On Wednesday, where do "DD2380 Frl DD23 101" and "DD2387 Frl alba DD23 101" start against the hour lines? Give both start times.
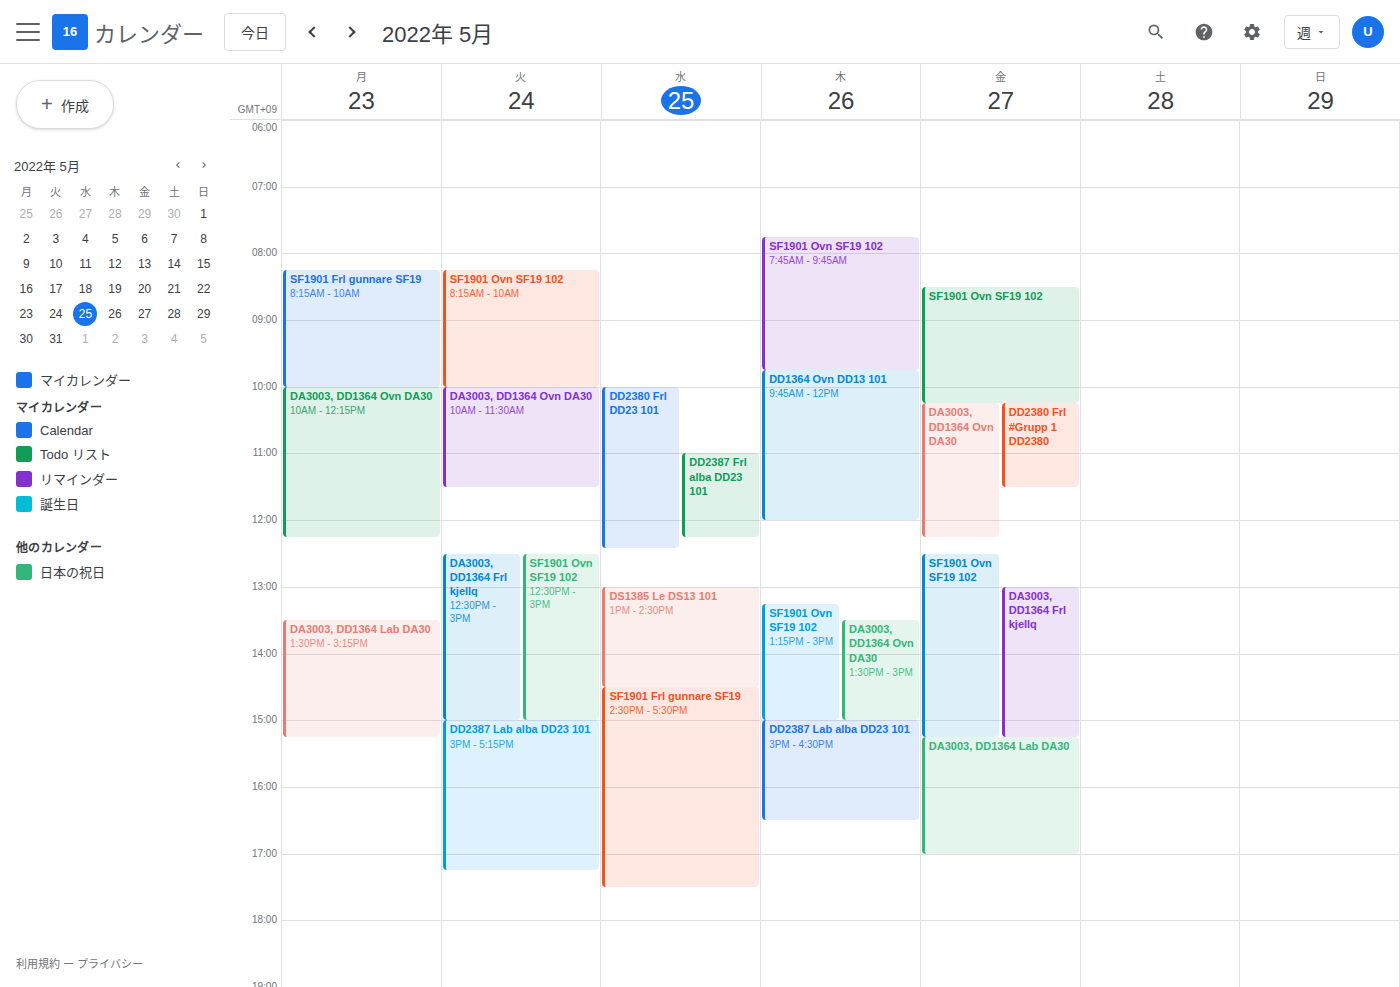
"DD2380 Frl DD23 101": 10:00 AM, exactly on the 10 AM line. "DD2387 Frl alba DD23 101": 11:00 AM, exactly on the 11 AM line.